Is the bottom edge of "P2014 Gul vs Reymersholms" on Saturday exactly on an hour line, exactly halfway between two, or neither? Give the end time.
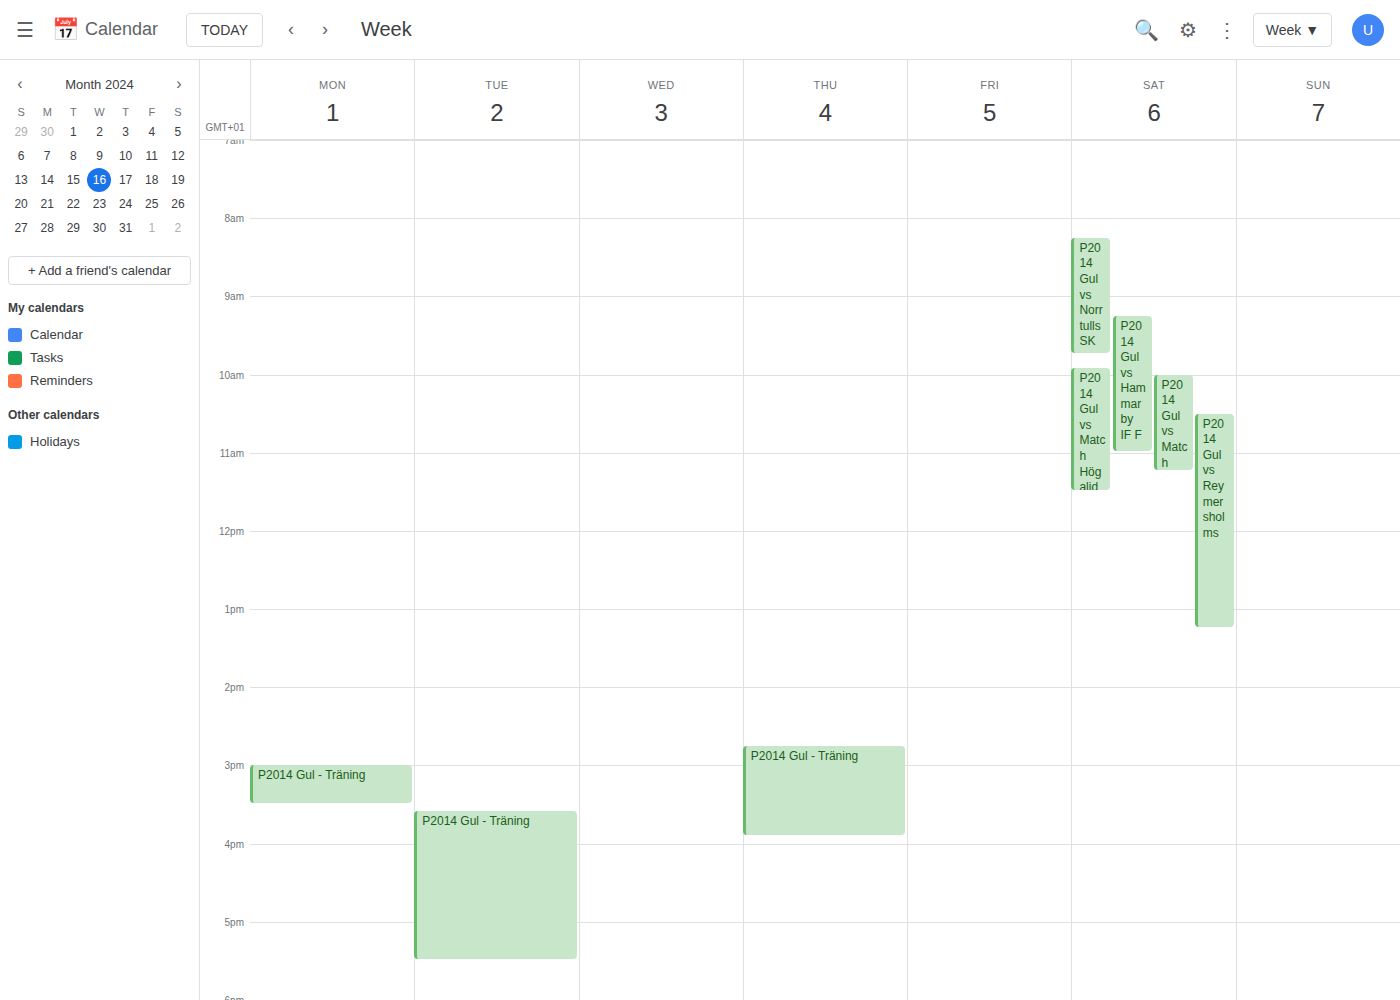
1:15 PM -- neither: a quarter of the way from the 1 PM line to the 2 PM line.